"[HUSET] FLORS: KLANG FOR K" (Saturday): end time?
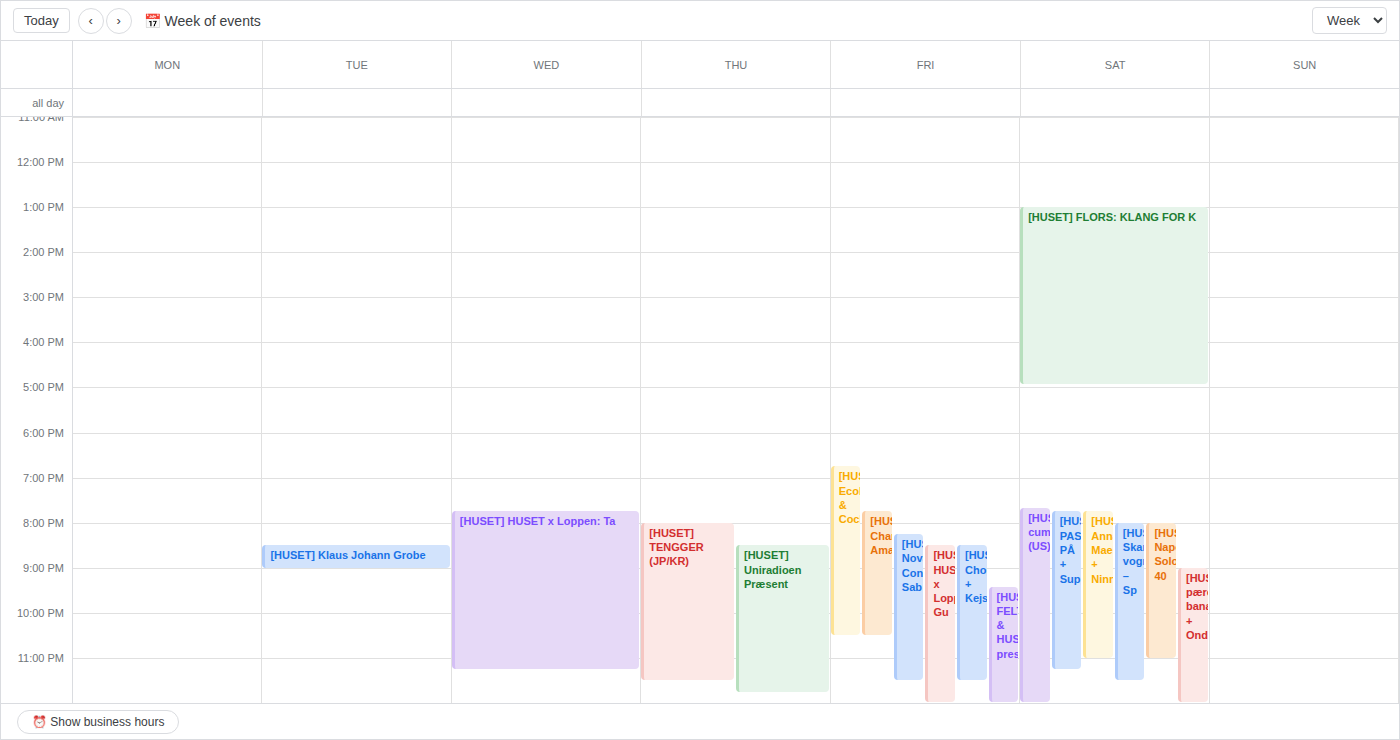
16:55